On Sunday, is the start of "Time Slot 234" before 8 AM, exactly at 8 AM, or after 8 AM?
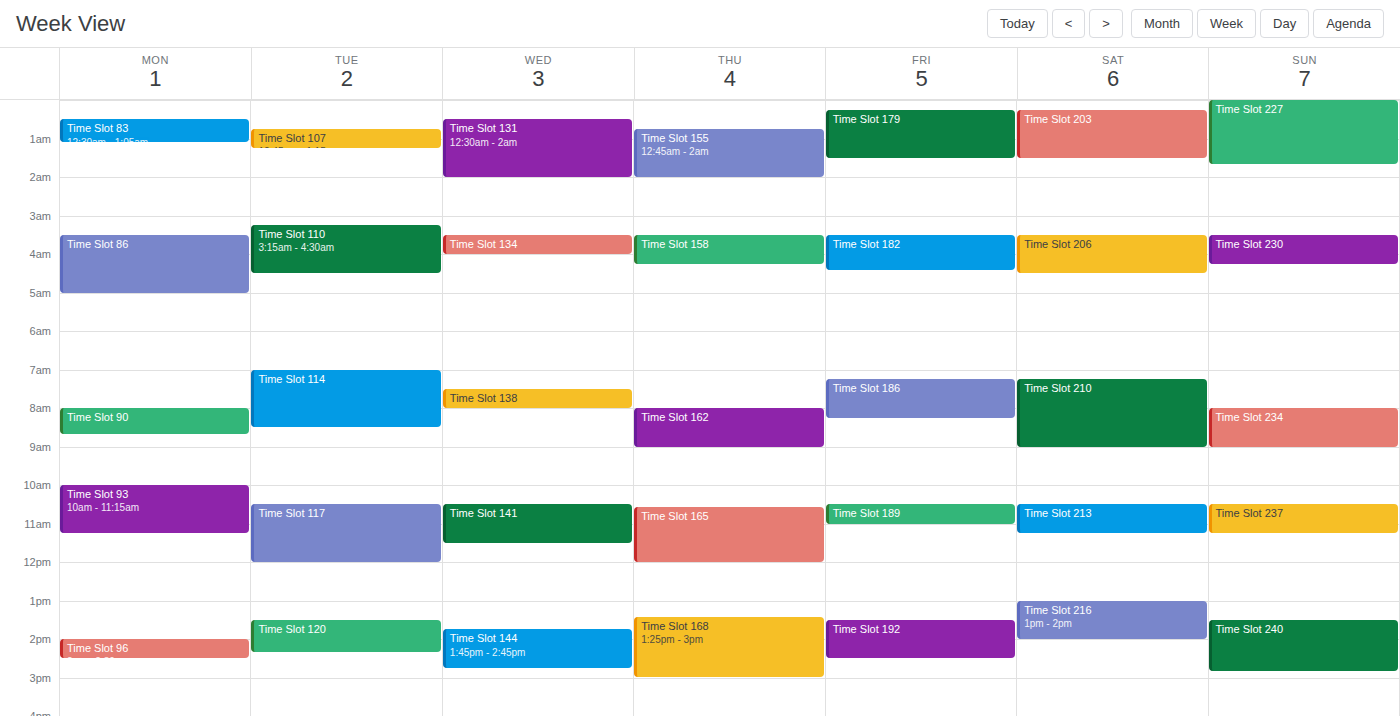
8:00 AM -- exactly at 8 AM, on the 8 AM line.